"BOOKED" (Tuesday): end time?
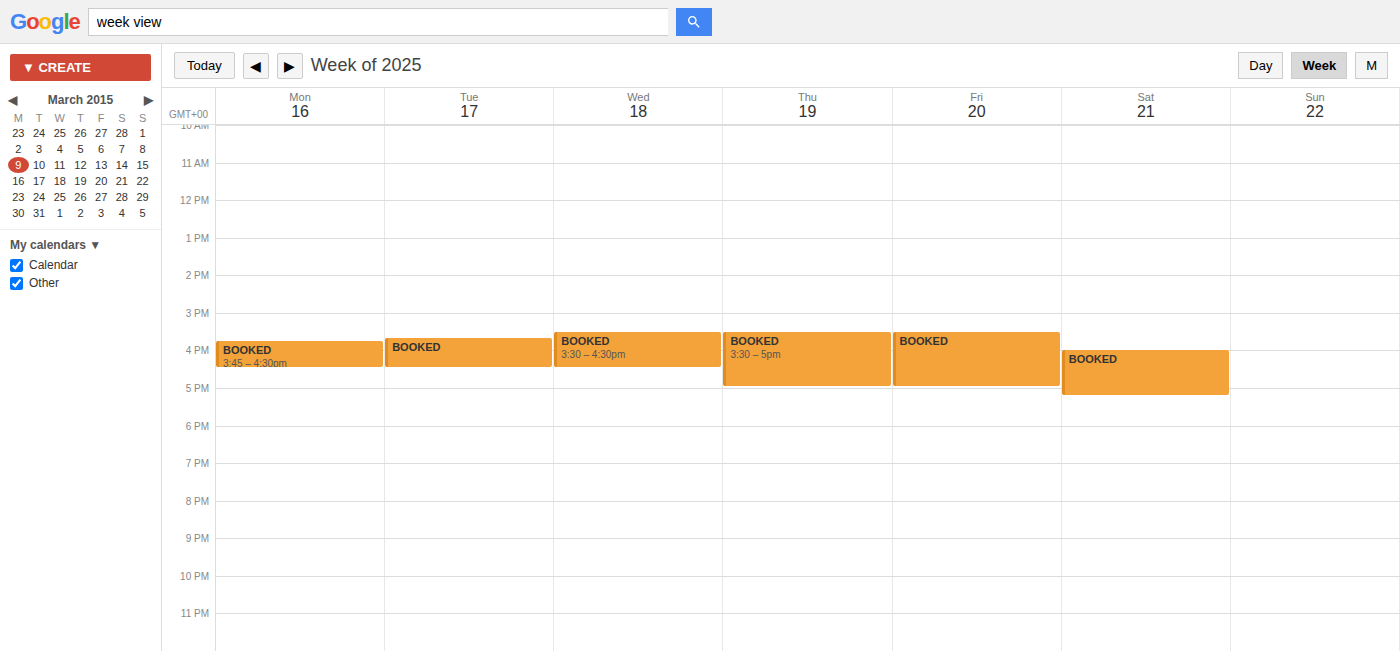
16:30